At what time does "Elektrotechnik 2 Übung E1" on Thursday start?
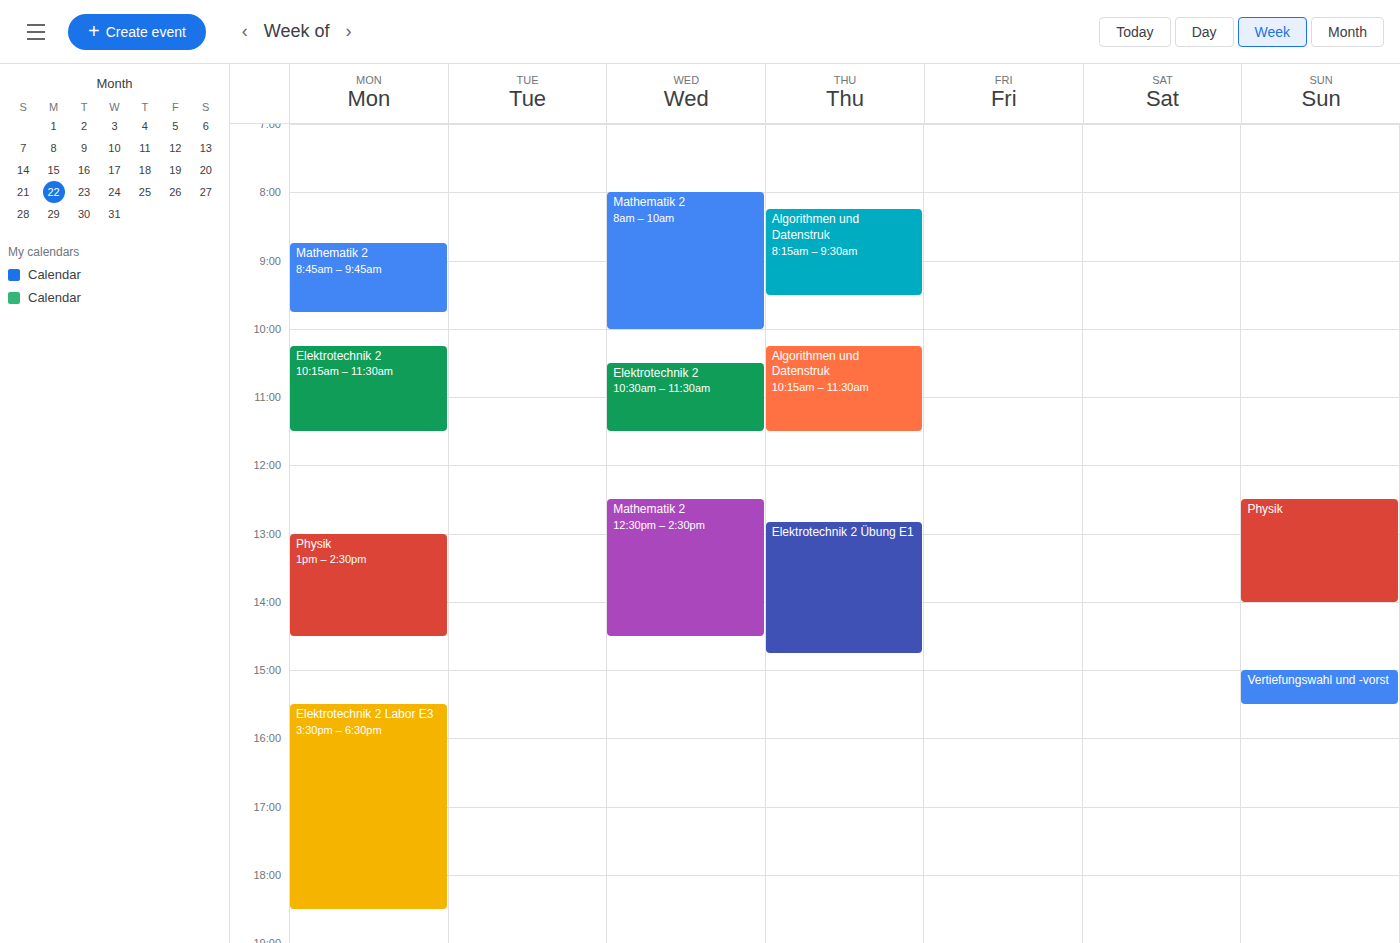
12:50 PM